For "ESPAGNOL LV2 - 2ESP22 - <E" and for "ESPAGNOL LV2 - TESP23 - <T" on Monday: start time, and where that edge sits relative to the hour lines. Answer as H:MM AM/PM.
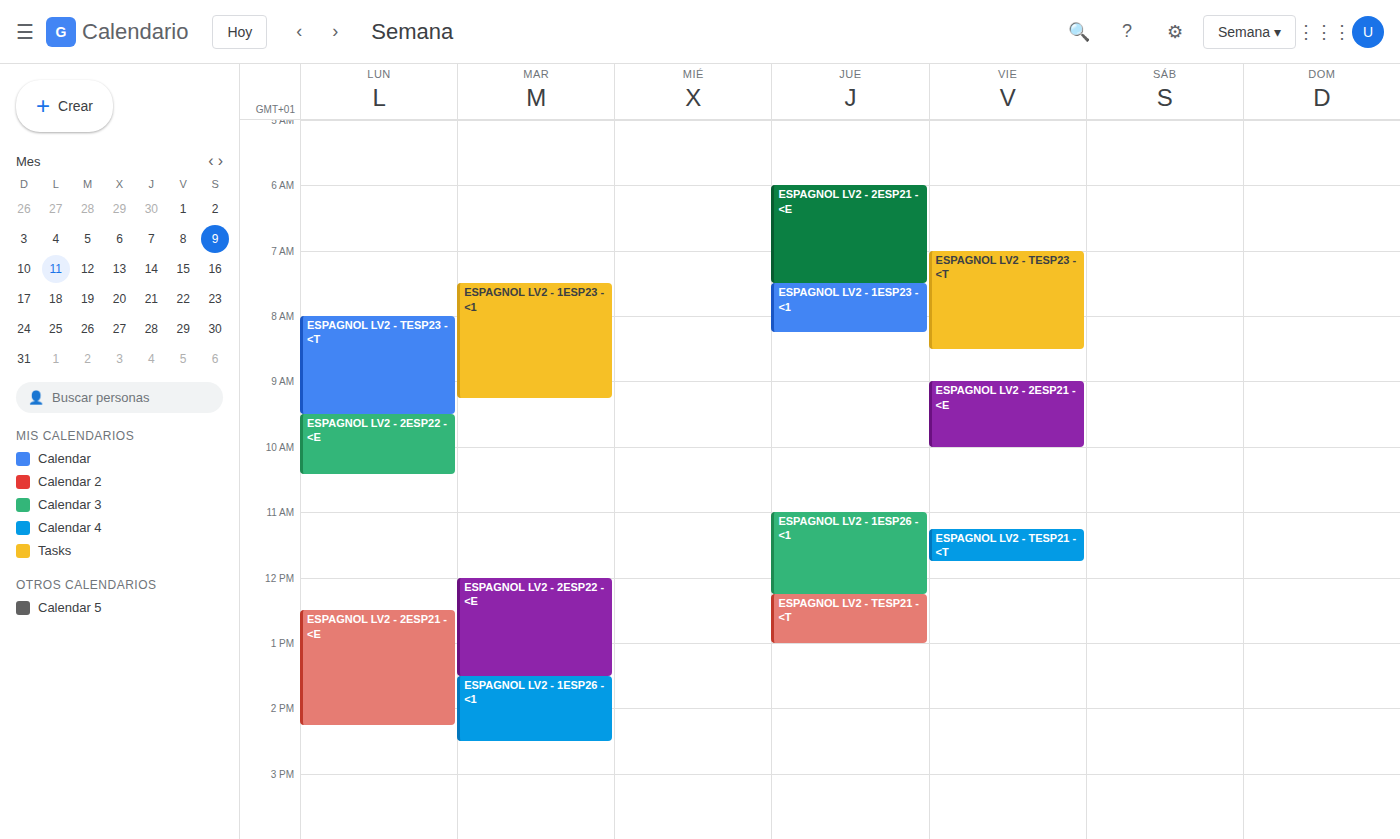
"ESPAGNOL LV2 - 2ESP22 - <E": 9:30 AM, halfway between the 9 AM and 10 AM lines. "ESPAGNOL LV2 - TESP23 - <T": 8:00 AM, exactly on the 8 AM line.